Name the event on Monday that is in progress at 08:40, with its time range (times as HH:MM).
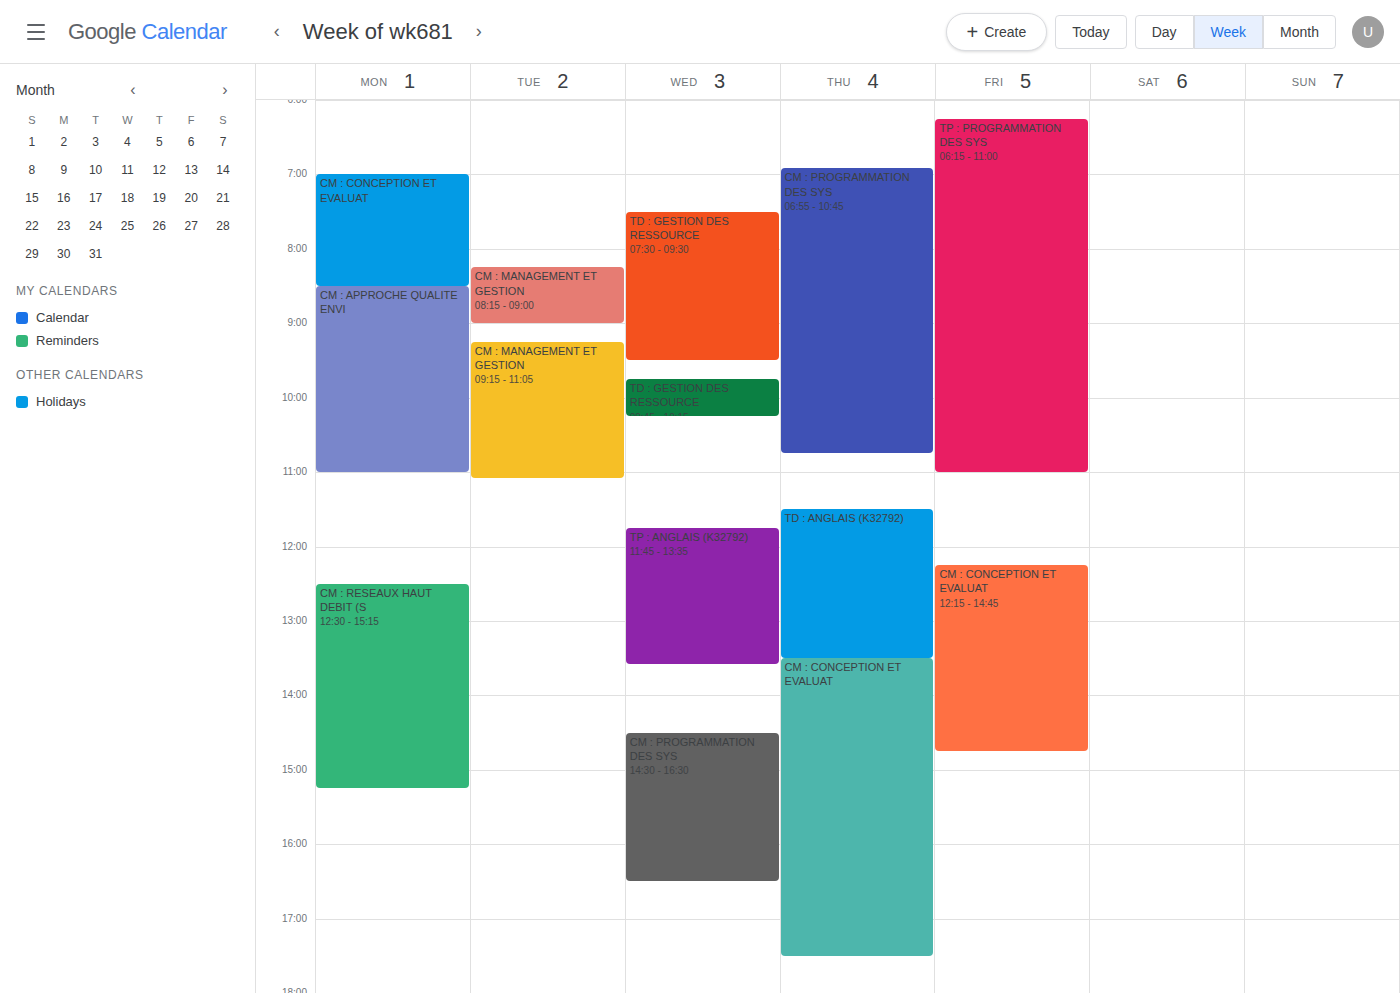
"CM : APPROCHE QUALITE ENVI", 08:30 to 11:00